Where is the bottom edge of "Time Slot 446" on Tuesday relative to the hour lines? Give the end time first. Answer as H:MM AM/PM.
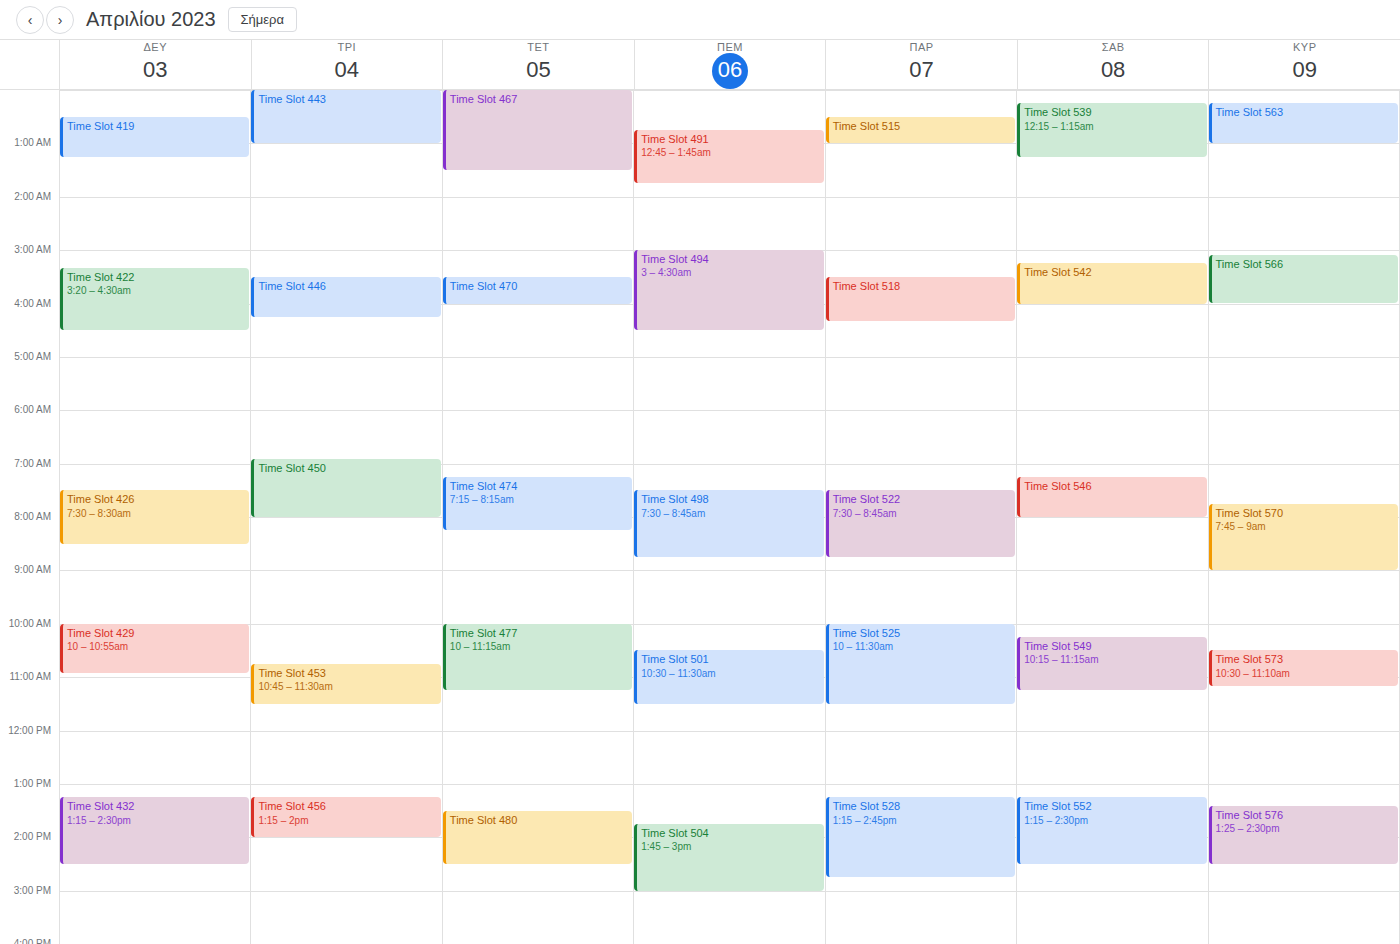
4:15 AM -- neither: a quarter of the way from the 4 AM line to the 5 AM line.